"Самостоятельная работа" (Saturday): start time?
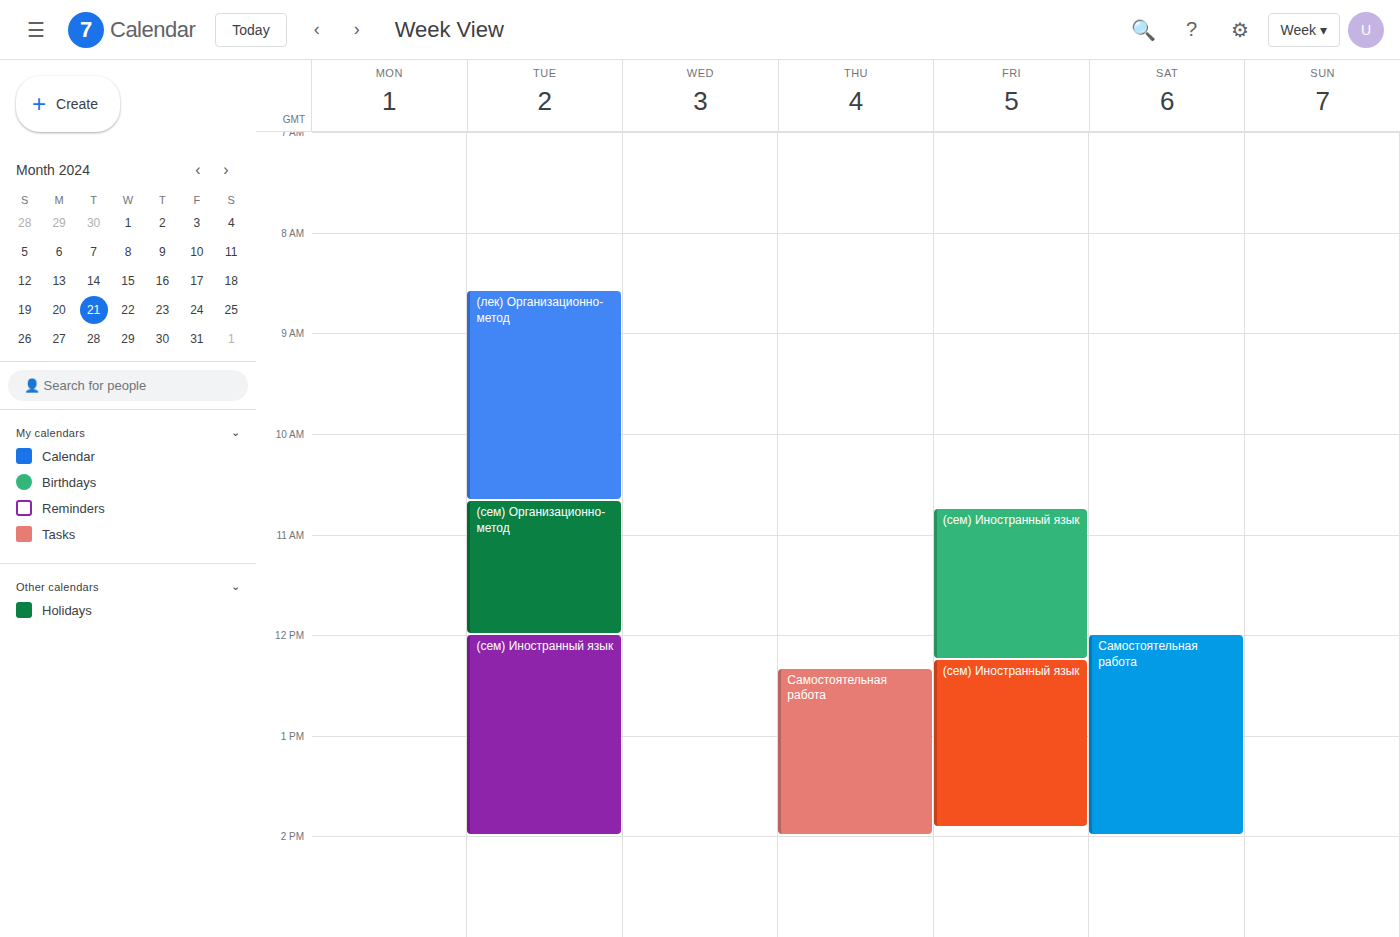
12:00 PM